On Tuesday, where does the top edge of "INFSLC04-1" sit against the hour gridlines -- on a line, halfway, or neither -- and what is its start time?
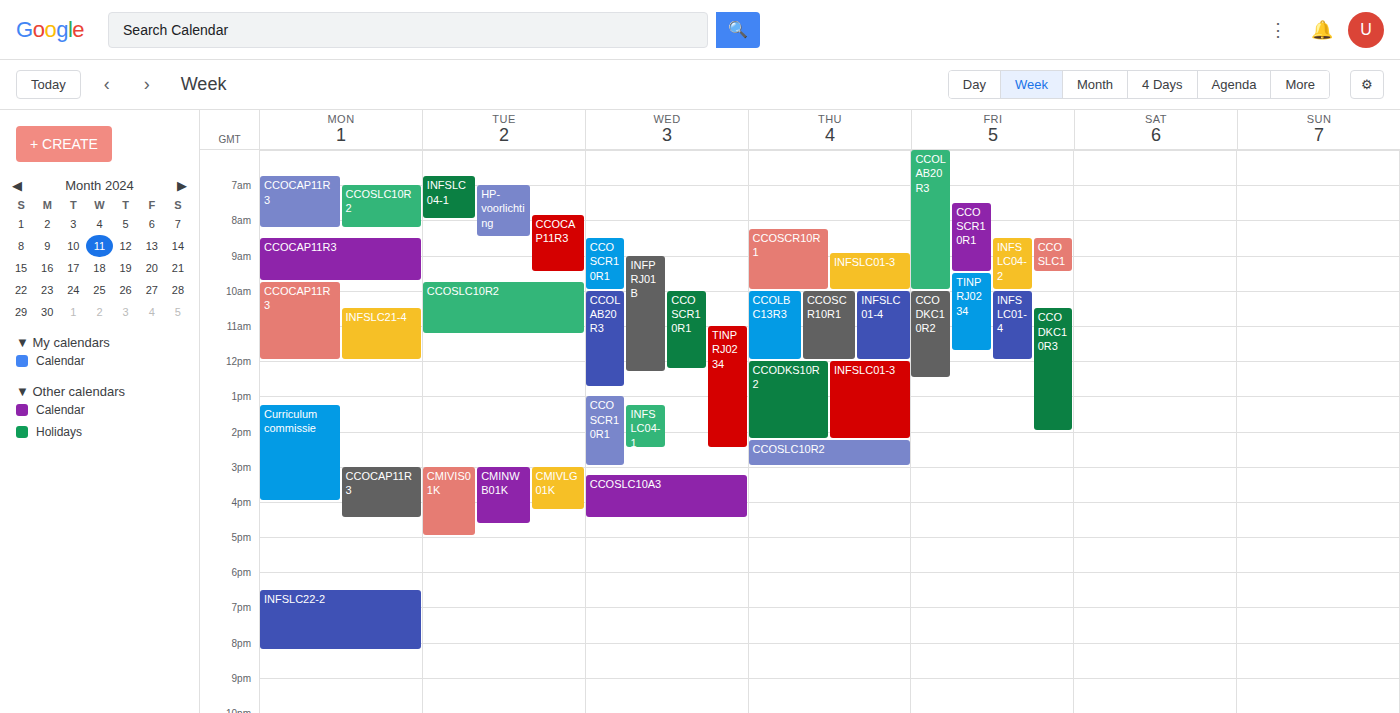
6:45 AM -- neither: three quarters of the way from the 6 AM line to the 7 AM line.